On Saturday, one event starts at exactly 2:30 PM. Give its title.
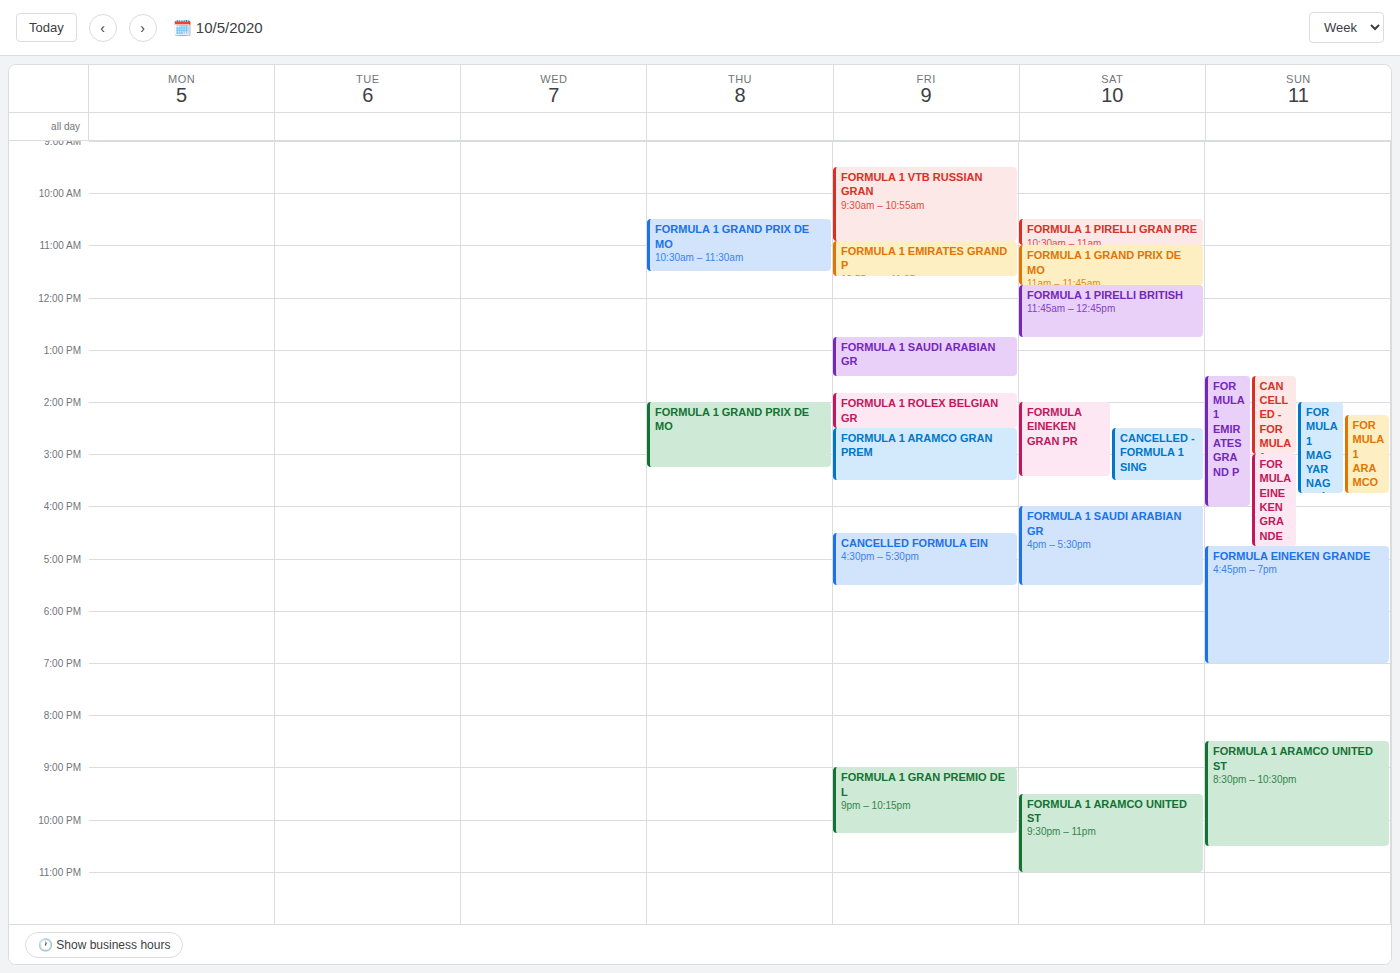
"CANCELLED - FORMULA 1 SING"